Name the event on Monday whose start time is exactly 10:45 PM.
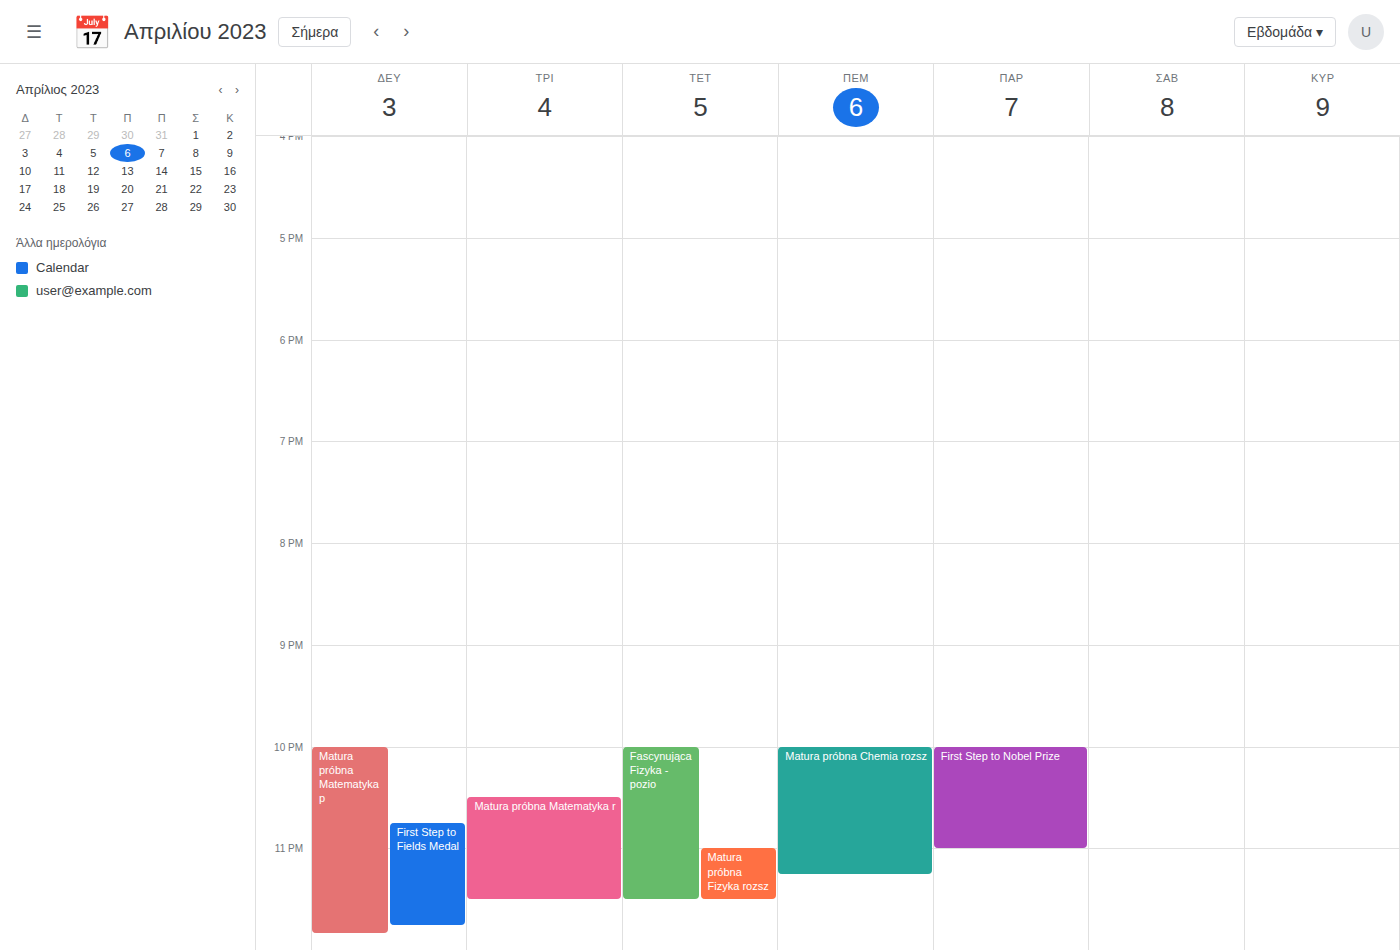
"First Step to Fields Medal"